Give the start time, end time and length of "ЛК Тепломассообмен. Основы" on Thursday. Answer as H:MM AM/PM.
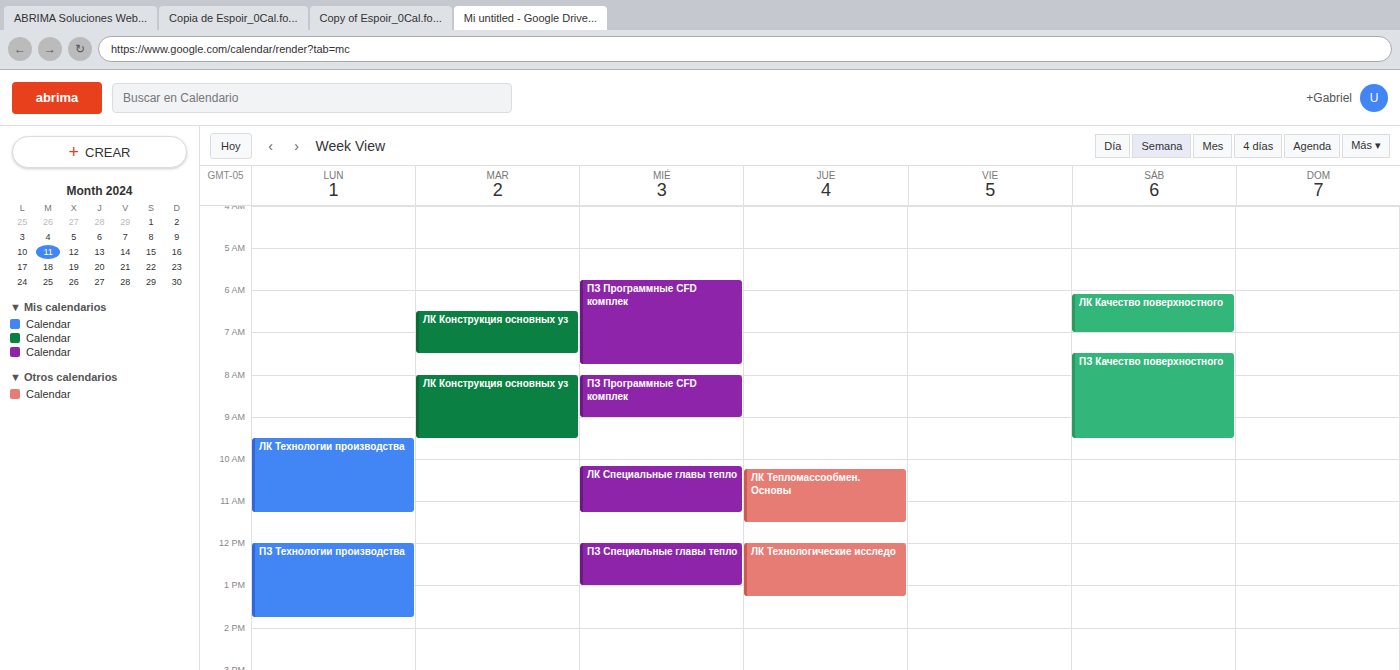
10:15 AM to 11:30 AM, 1 hour 15 minutes